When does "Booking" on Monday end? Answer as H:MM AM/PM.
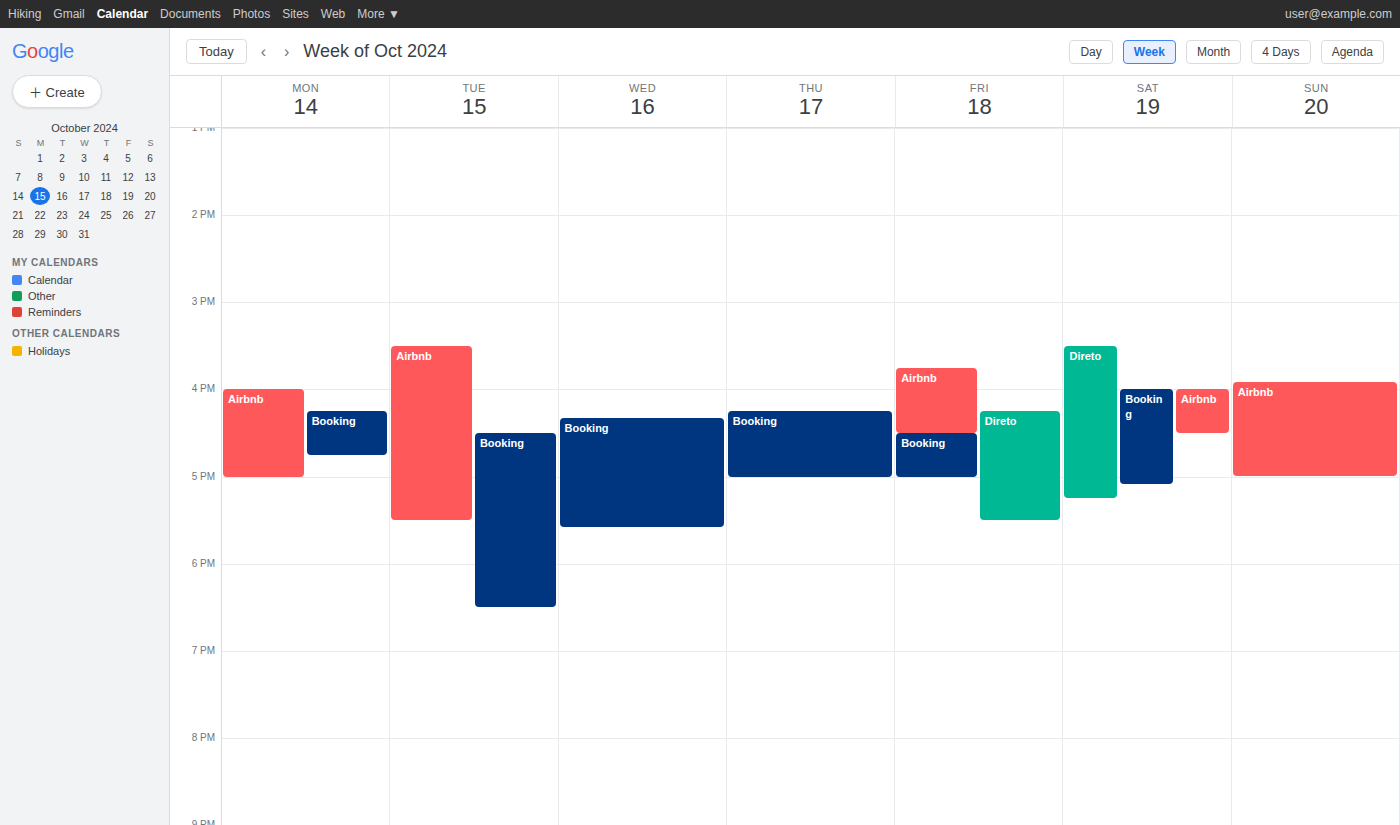
4:45 PM